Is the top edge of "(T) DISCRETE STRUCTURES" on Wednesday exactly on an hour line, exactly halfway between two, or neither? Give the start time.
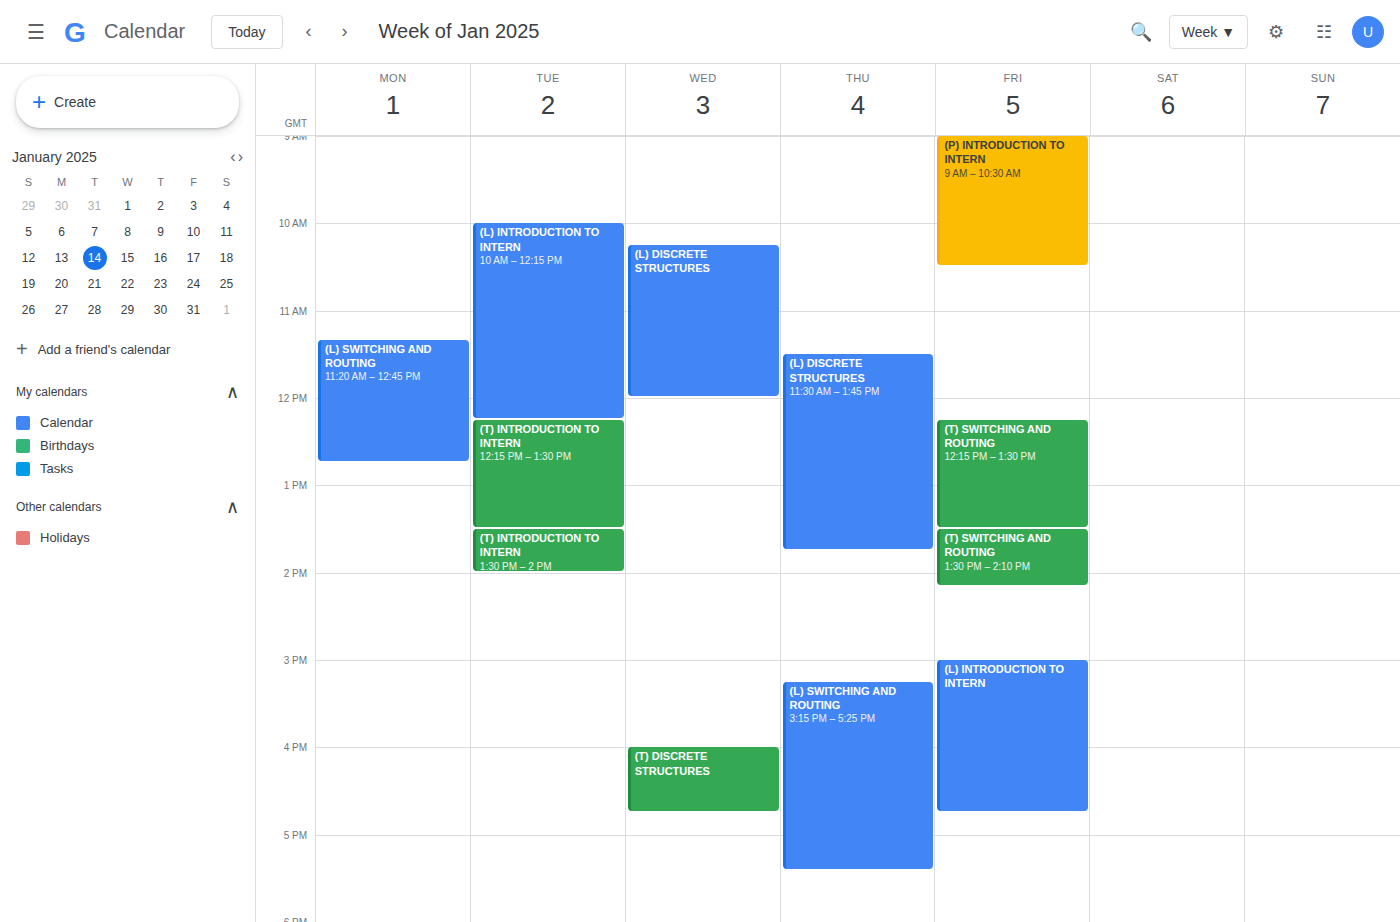
4:00 PM -- exactly on the 4 PM line.